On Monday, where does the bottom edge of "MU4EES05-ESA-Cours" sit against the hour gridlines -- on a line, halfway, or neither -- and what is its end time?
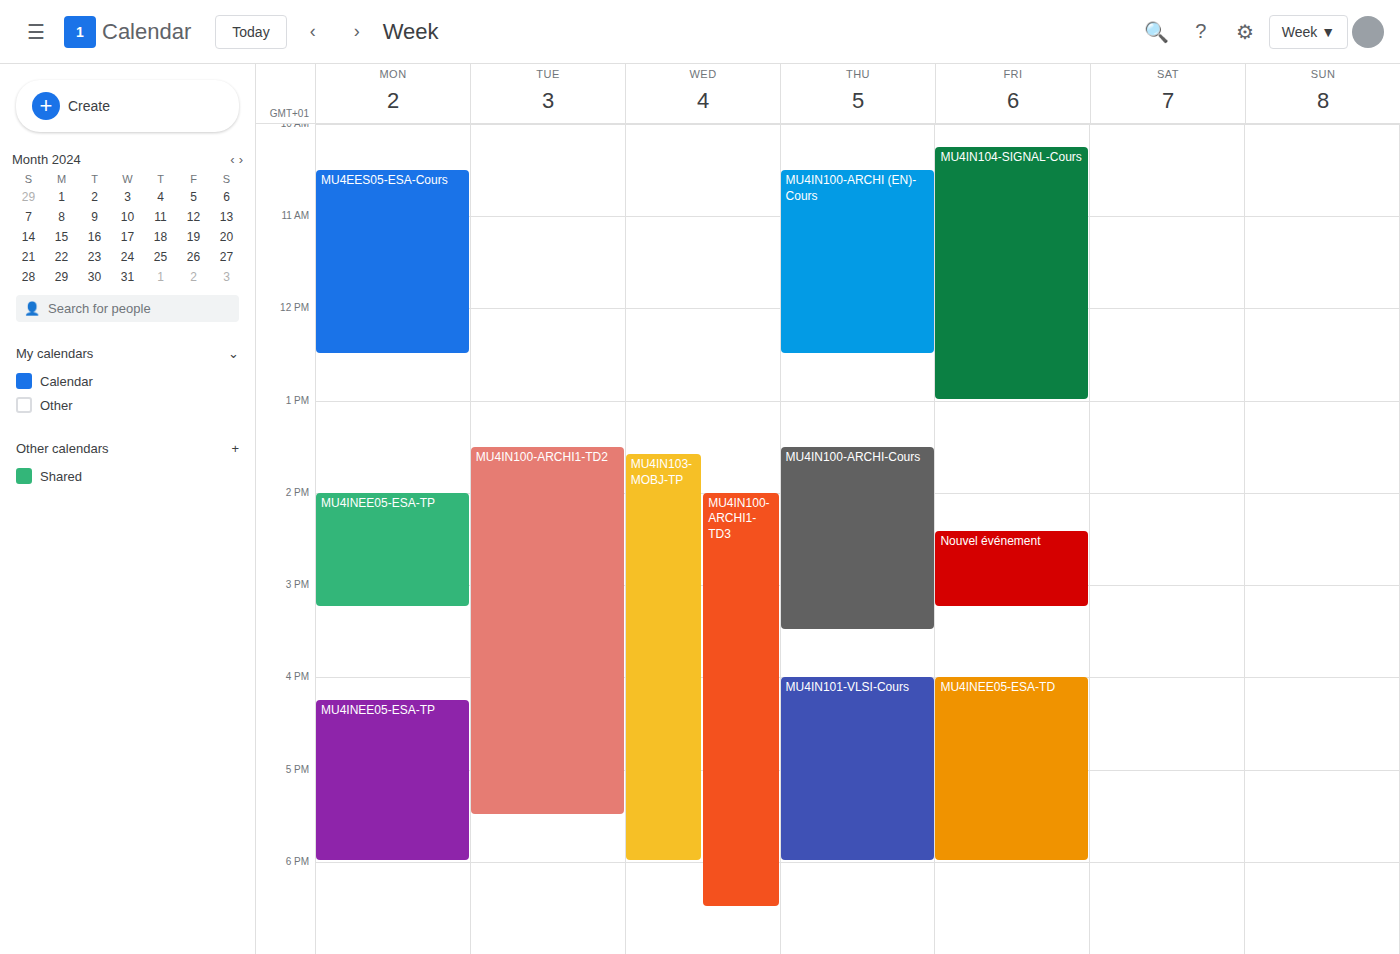
12:30 PM -- halfway between the 12 PM and 1 PM lines.